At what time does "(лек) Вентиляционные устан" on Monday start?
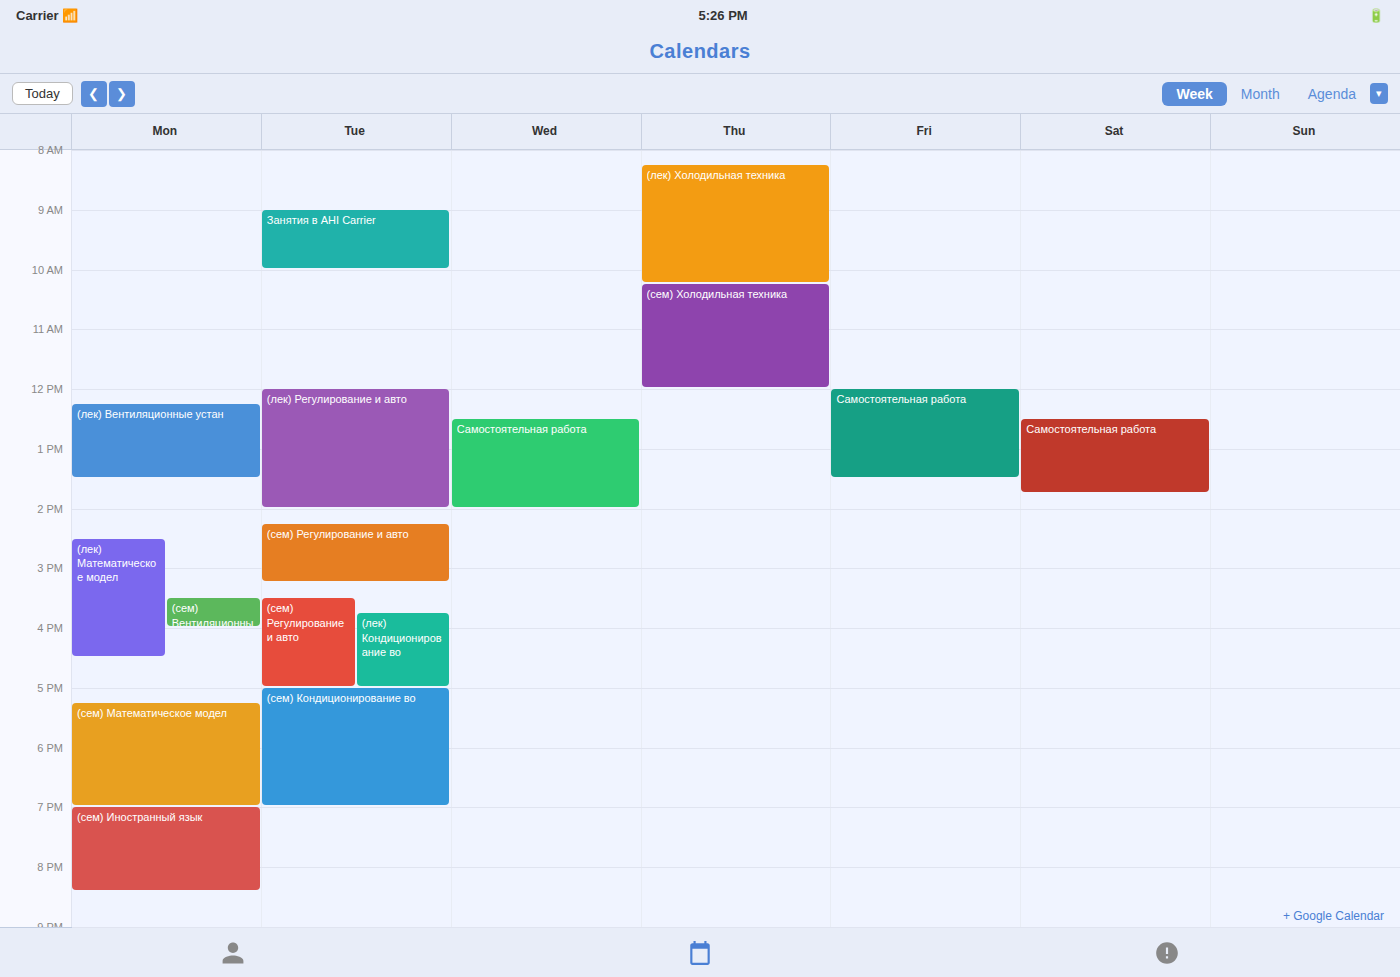
12:15 PM